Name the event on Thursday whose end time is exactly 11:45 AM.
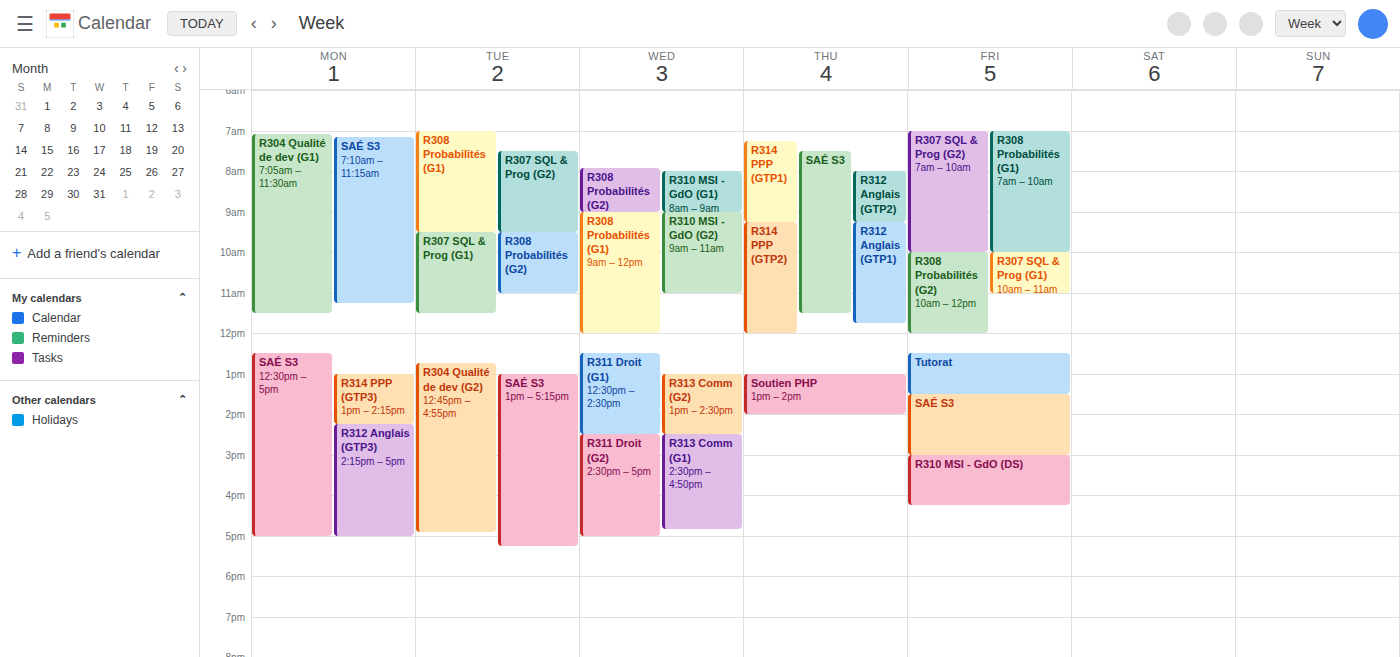
"R312 Anglais (GTP1)"